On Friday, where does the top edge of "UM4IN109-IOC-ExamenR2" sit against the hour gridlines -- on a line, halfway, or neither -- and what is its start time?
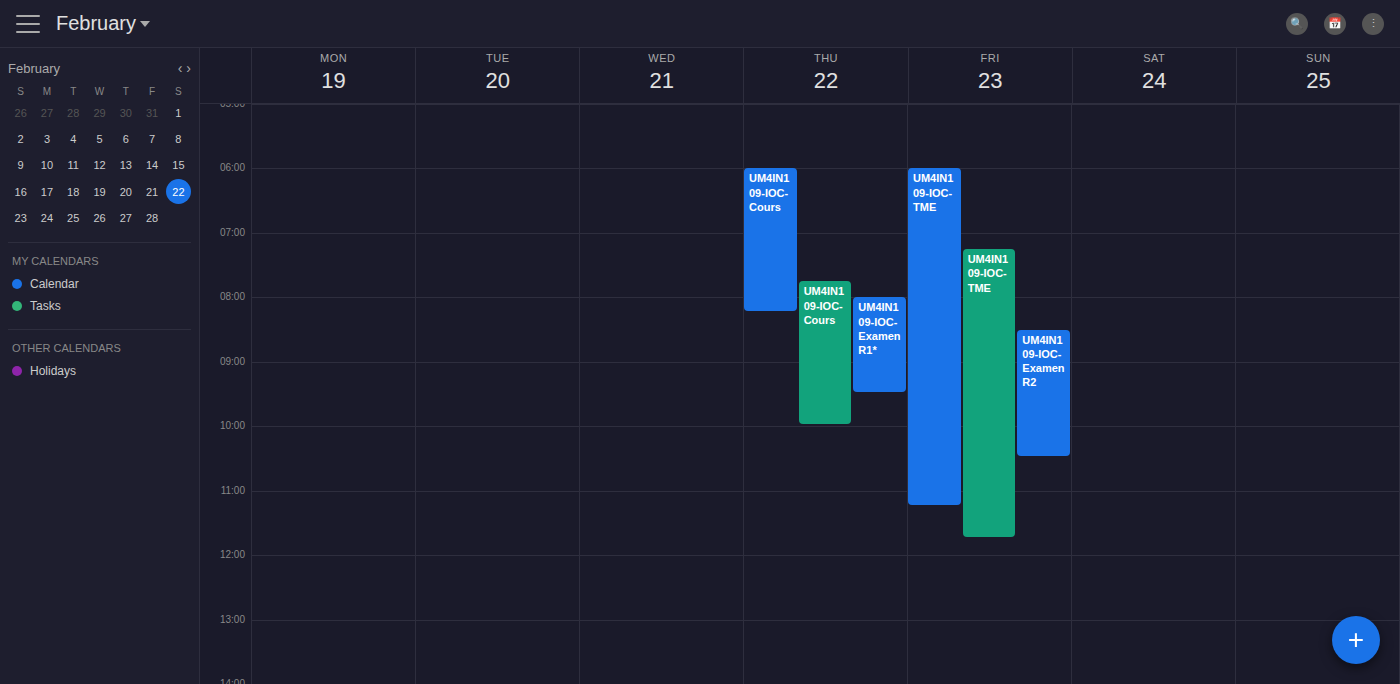
8:30 AM -- halfway between the 8 AM and 9 AM lines.